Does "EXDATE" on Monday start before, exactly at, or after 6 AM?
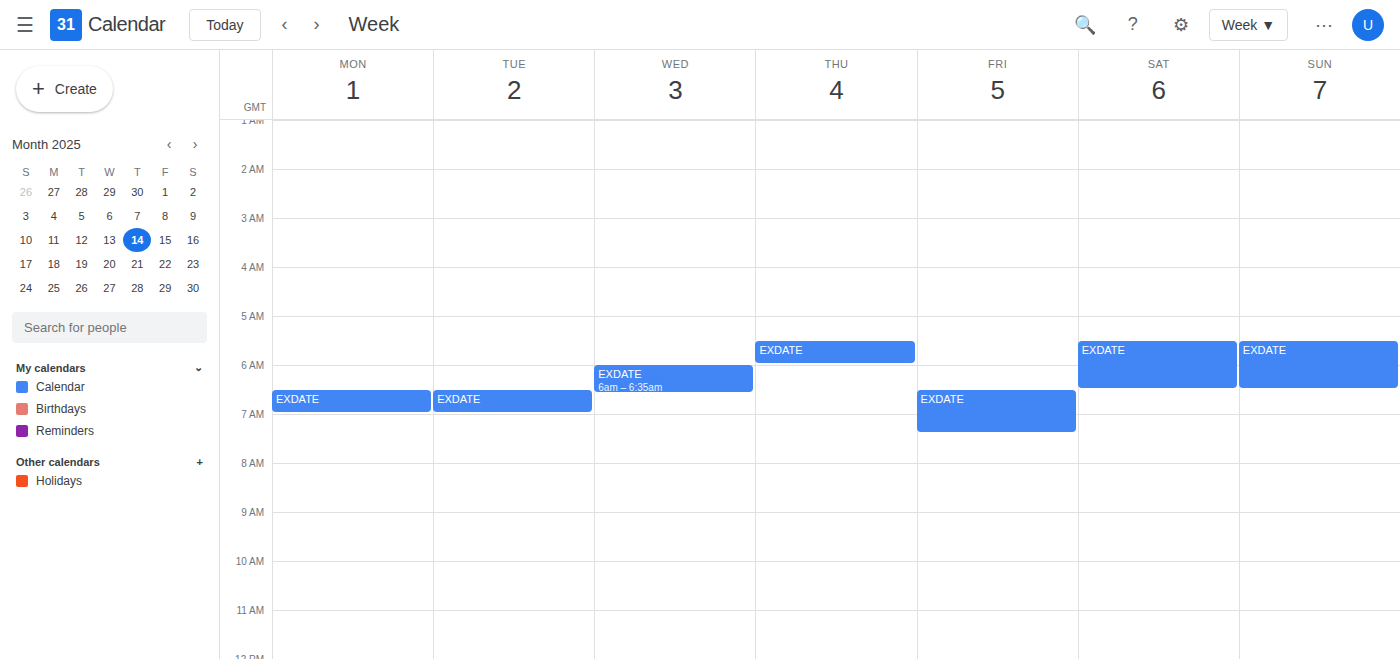
6:30 AM -- after 6 AM, 30 minutes below the 6 AM line.